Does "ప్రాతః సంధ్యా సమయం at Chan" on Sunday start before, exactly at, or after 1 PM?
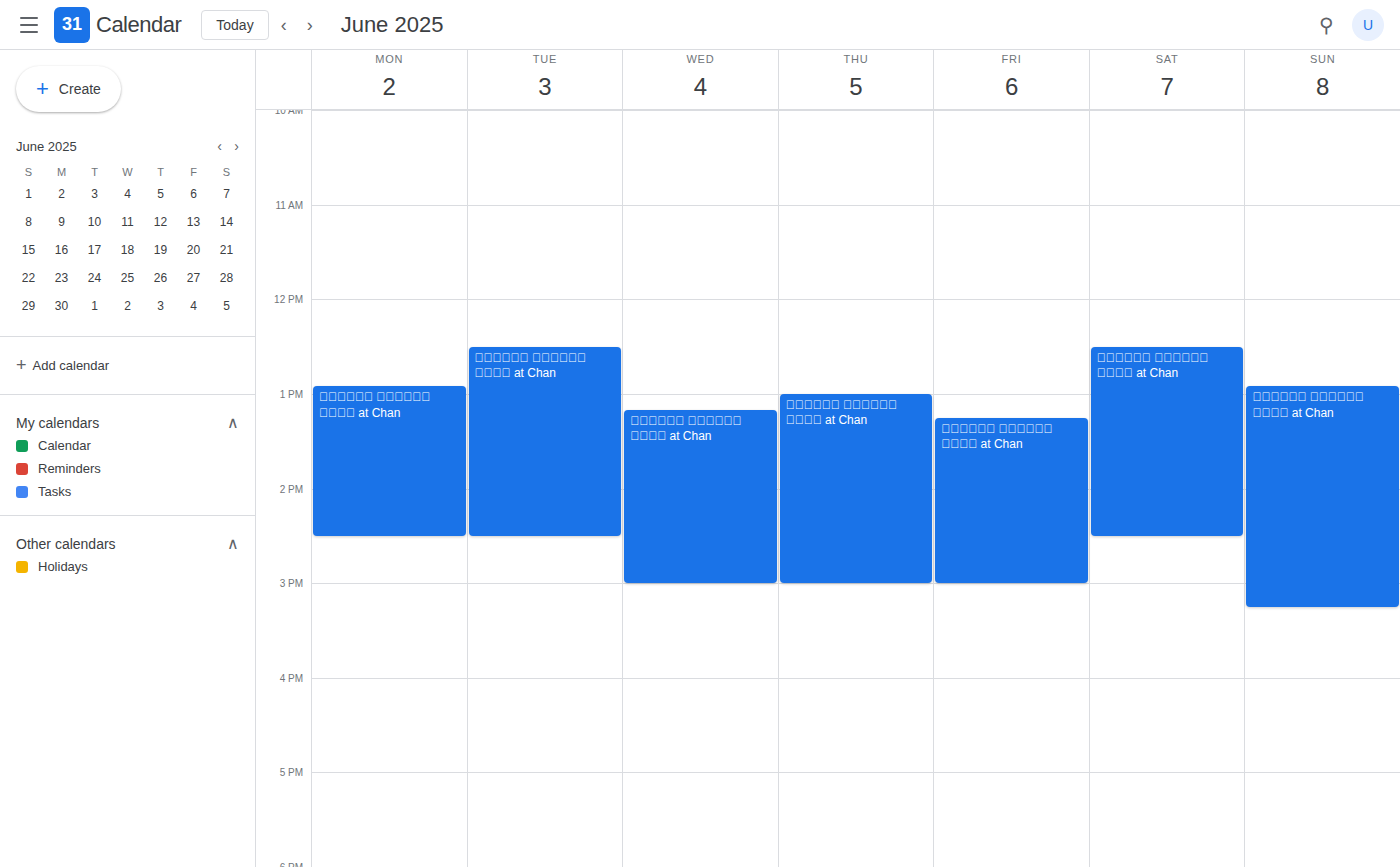
12:55 PM -- before 1 PM, 5 minutes above the 1 PM line.